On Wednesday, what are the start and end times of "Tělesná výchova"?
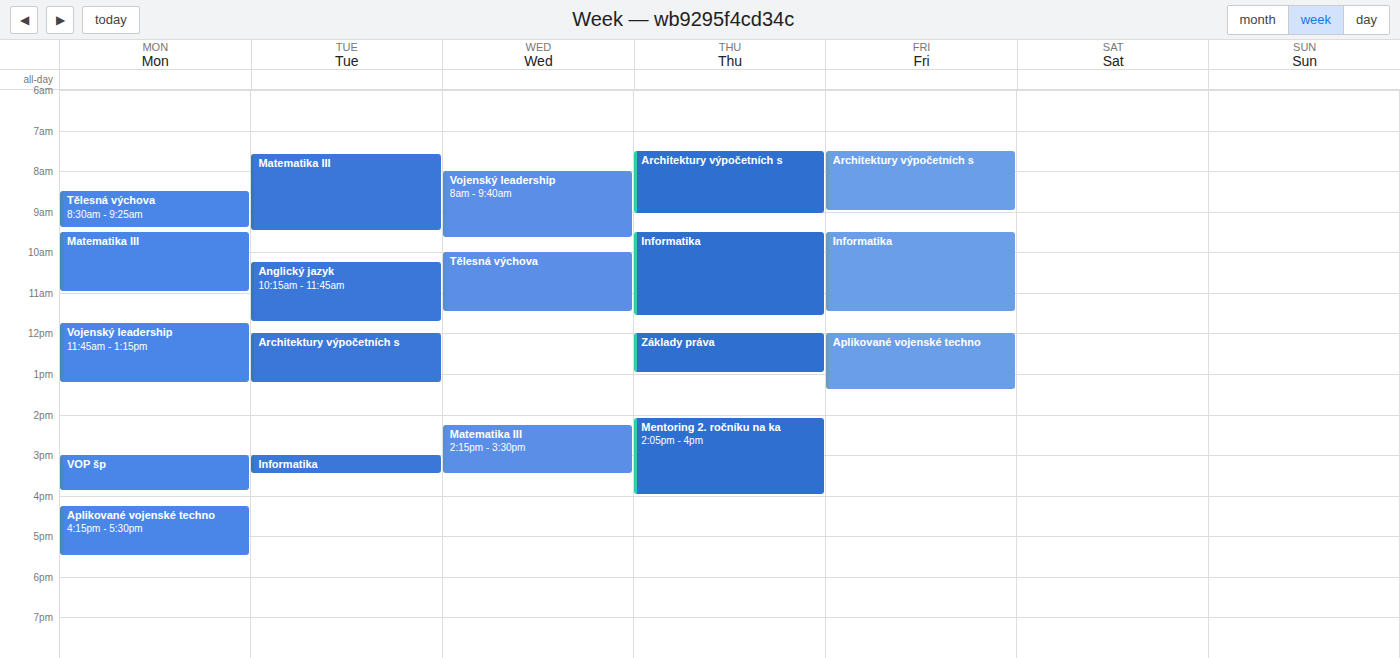
10:00 AM to 11:30 AM